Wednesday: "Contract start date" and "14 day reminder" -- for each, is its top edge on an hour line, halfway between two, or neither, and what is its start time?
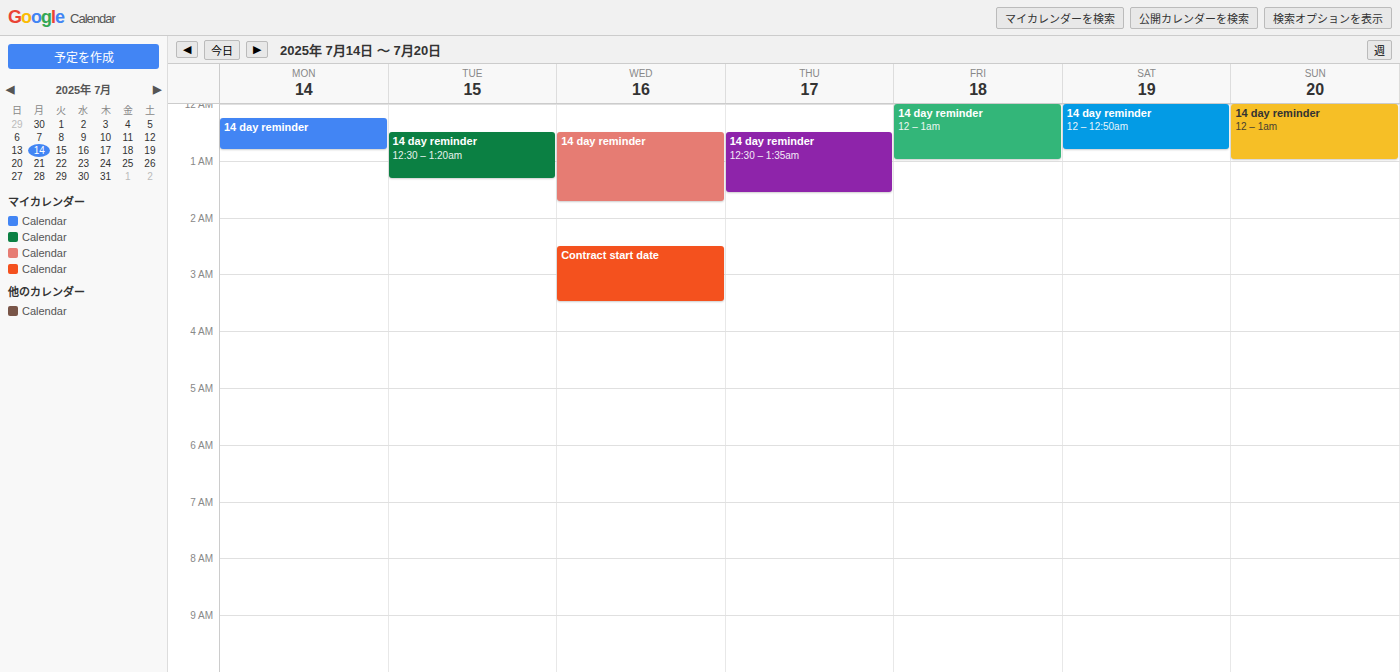
"Contract start date": 2:30 AM, halfway between the 2 AM and 3 AM lines. "14 day reminder": 12:30 AM, halfway between the 12 AM and 1 AM lines.